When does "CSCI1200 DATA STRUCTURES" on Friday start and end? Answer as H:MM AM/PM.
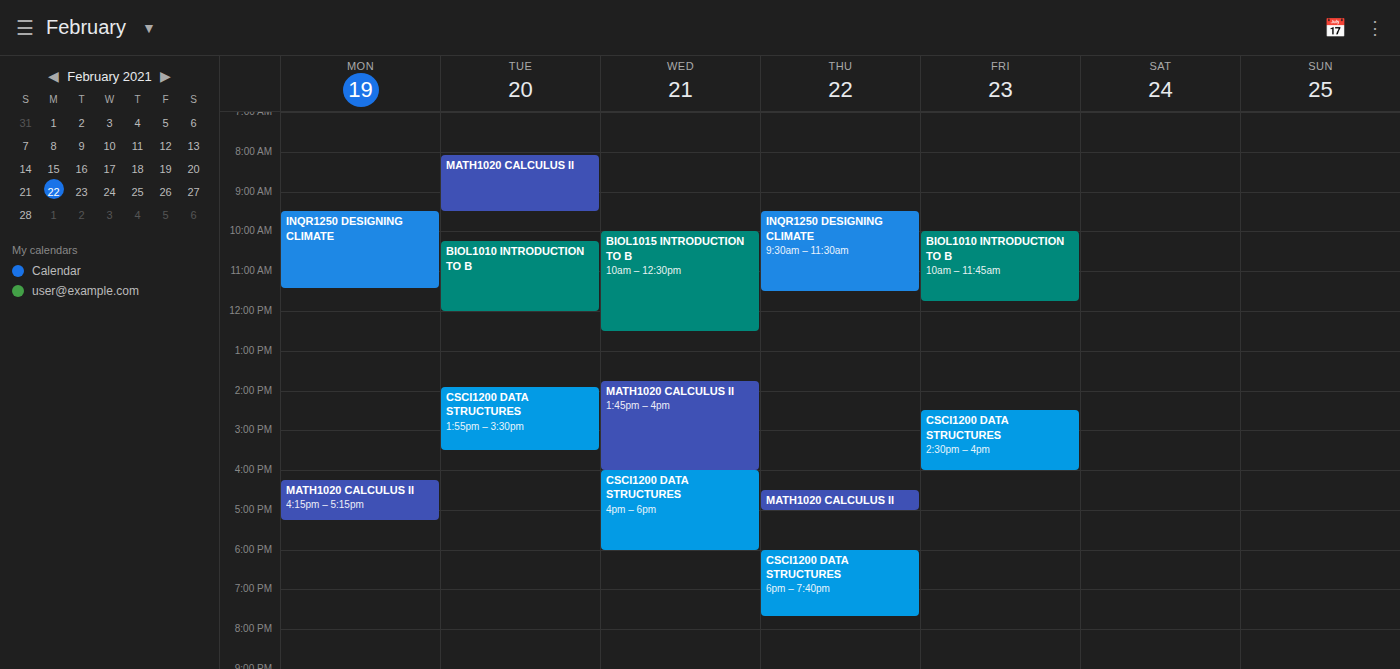
2:30 PM to 4:00 PM